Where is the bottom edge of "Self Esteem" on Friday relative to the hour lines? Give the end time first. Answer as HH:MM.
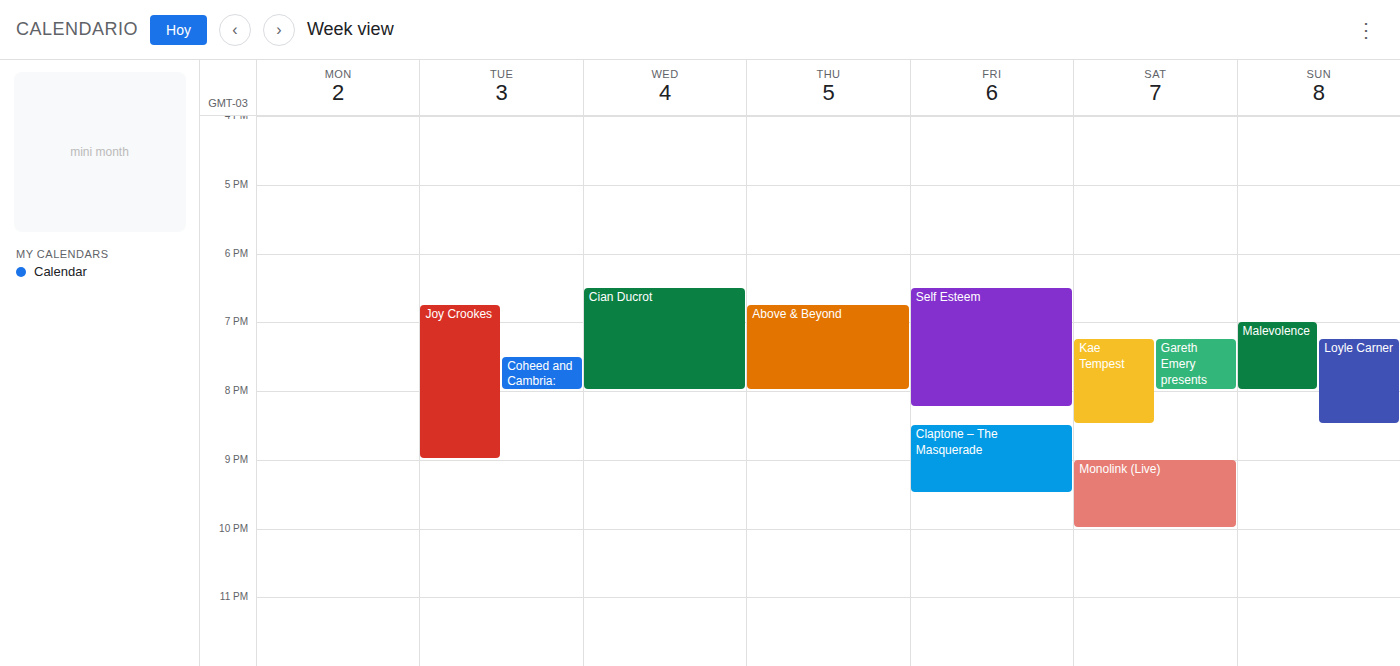
20:15 -- neither: a quarter of the way from the 20:00 line to the 21:00 line.